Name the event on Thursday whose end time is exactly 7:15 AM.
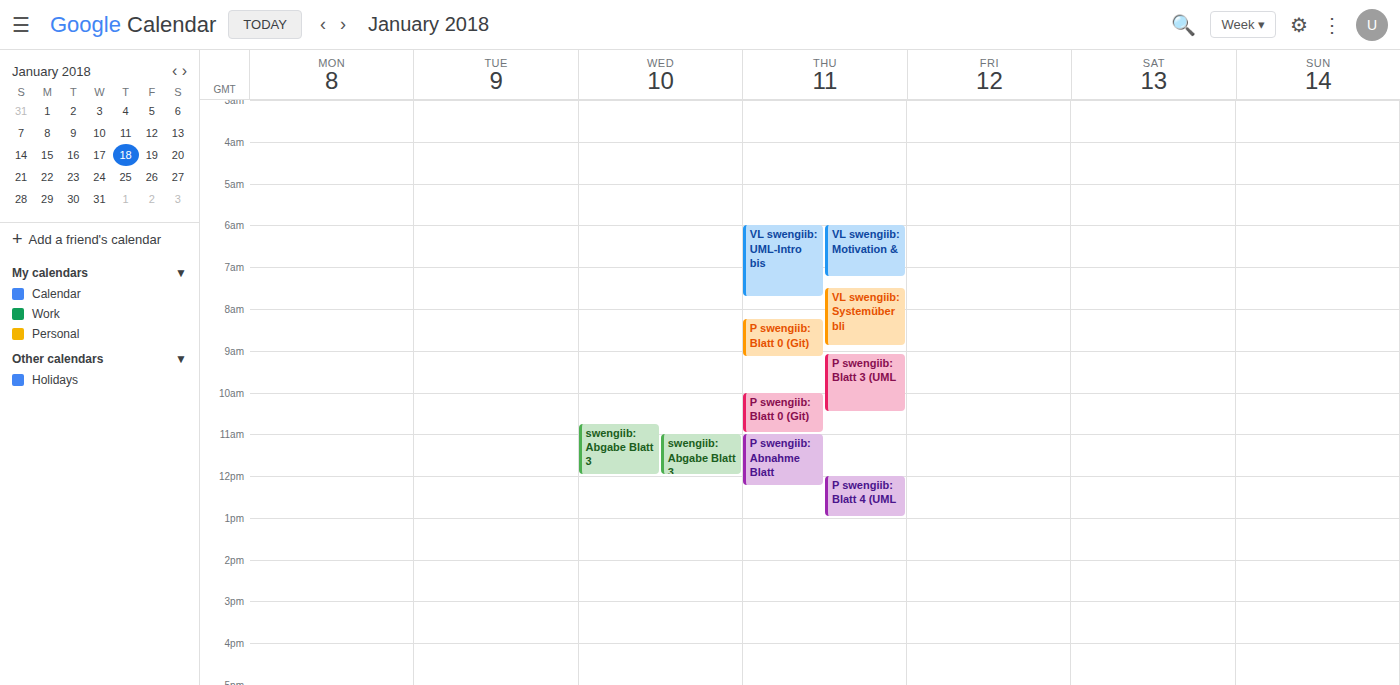
"VL swengiib: Motivation &"